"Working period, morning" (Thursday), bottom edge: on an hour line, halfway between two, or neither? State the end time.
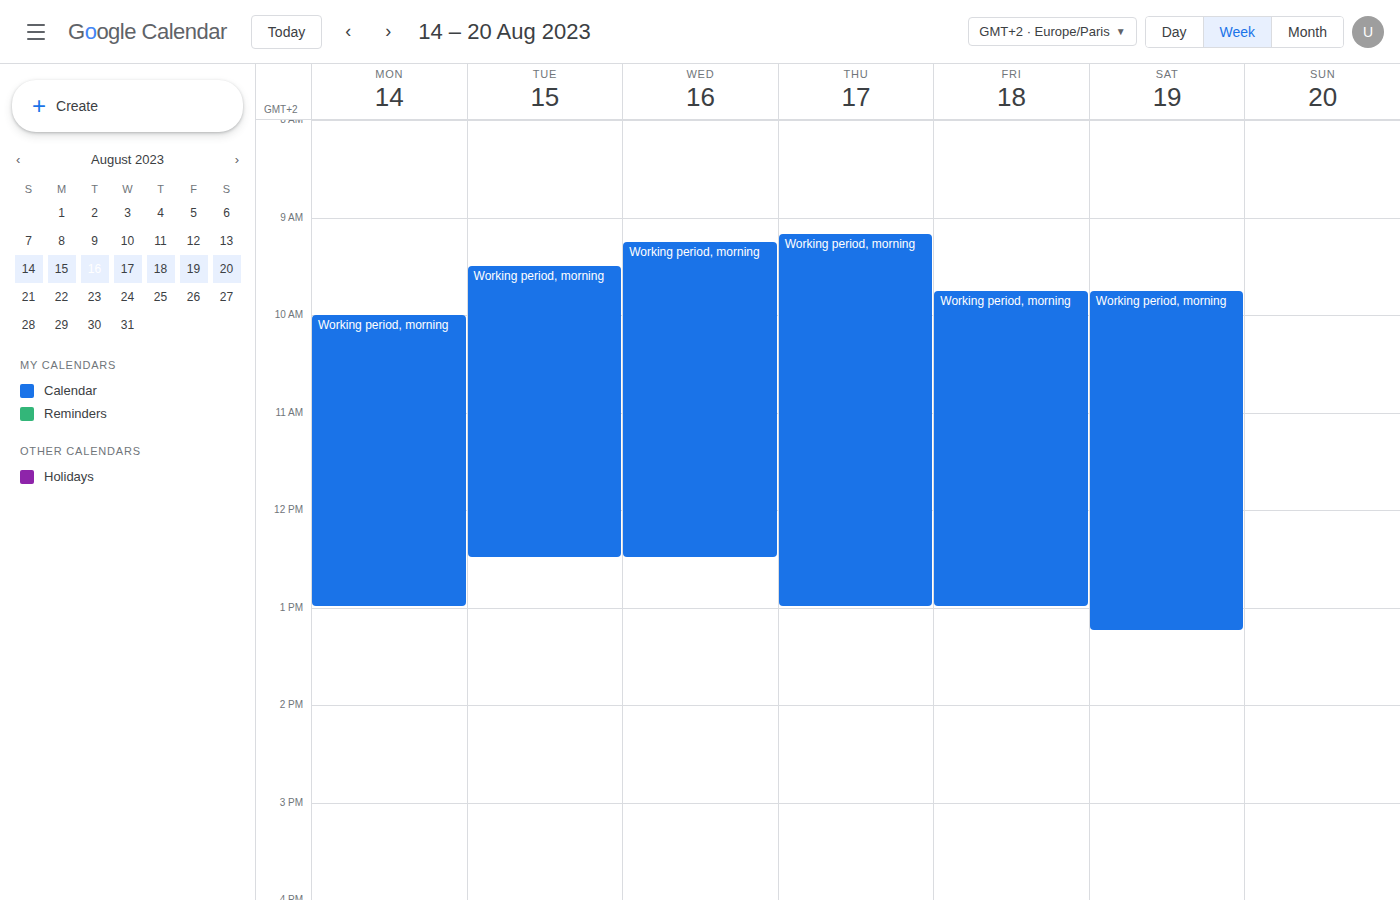
1:00 PM -- exactly on the 1 PM line.